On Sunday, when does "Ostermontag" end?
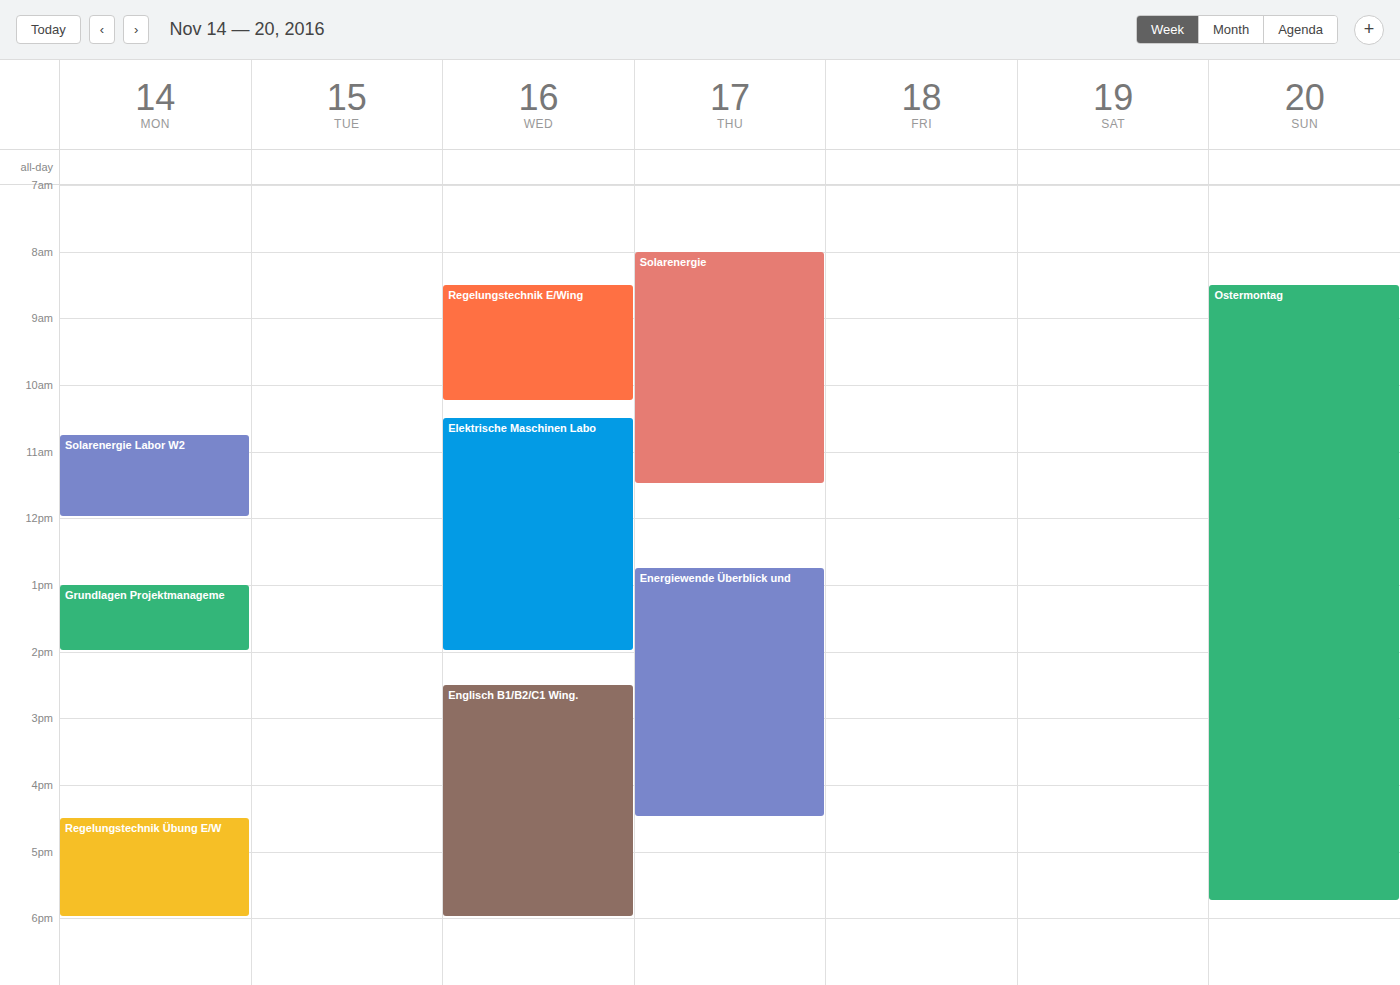
5:45 PM